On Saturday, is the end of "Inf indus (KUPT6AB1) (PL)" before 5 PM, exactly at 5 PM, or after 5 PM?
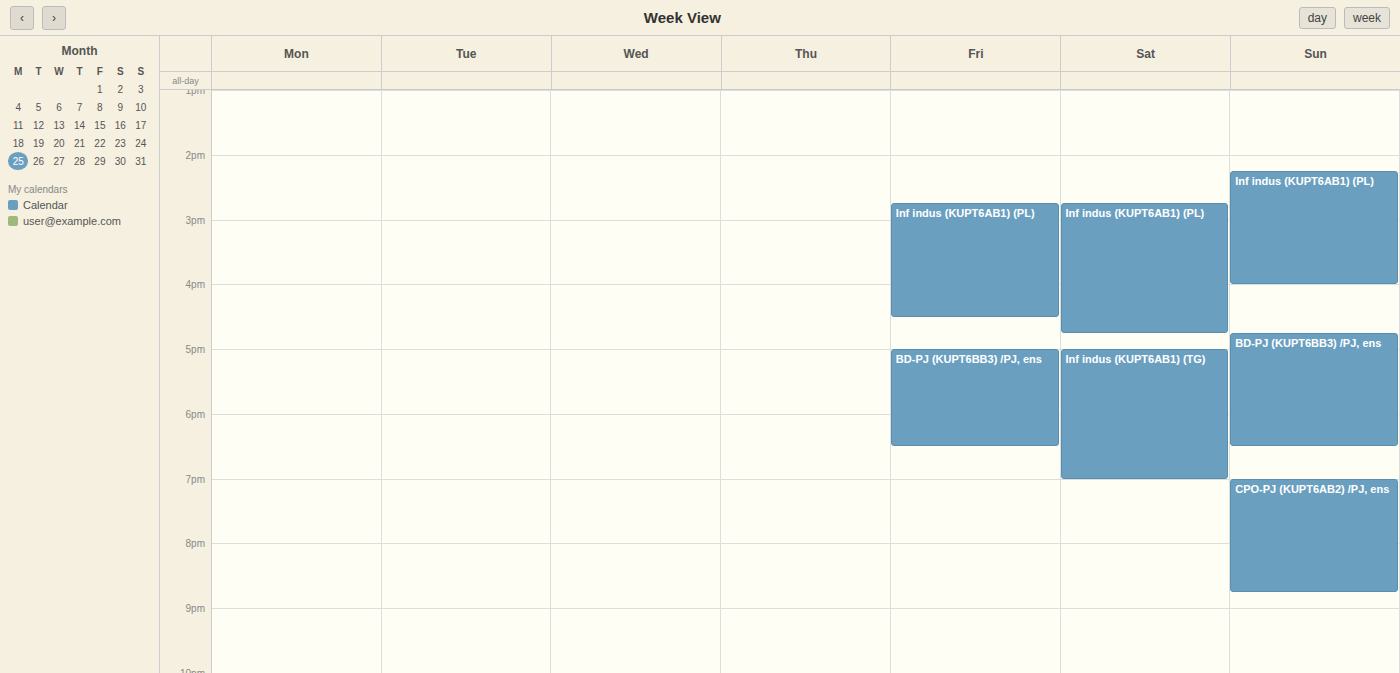
4:45 PM -- before 5 PM, 15 minutes above the 5 PM line.